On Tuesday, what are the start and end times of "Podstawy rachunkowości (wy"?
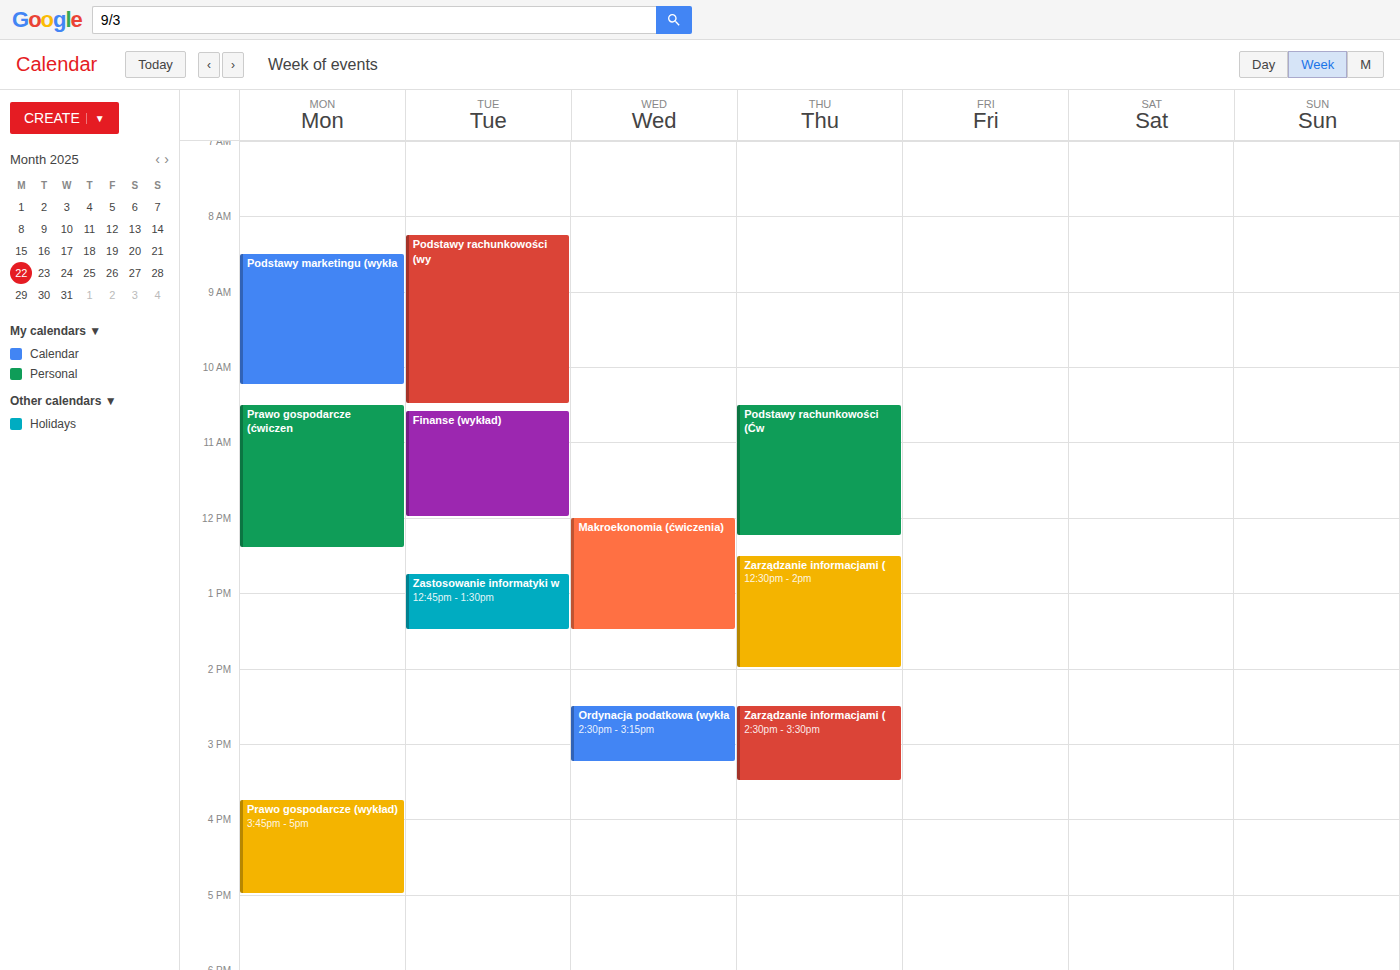
8:15 AM to 10:30 AM